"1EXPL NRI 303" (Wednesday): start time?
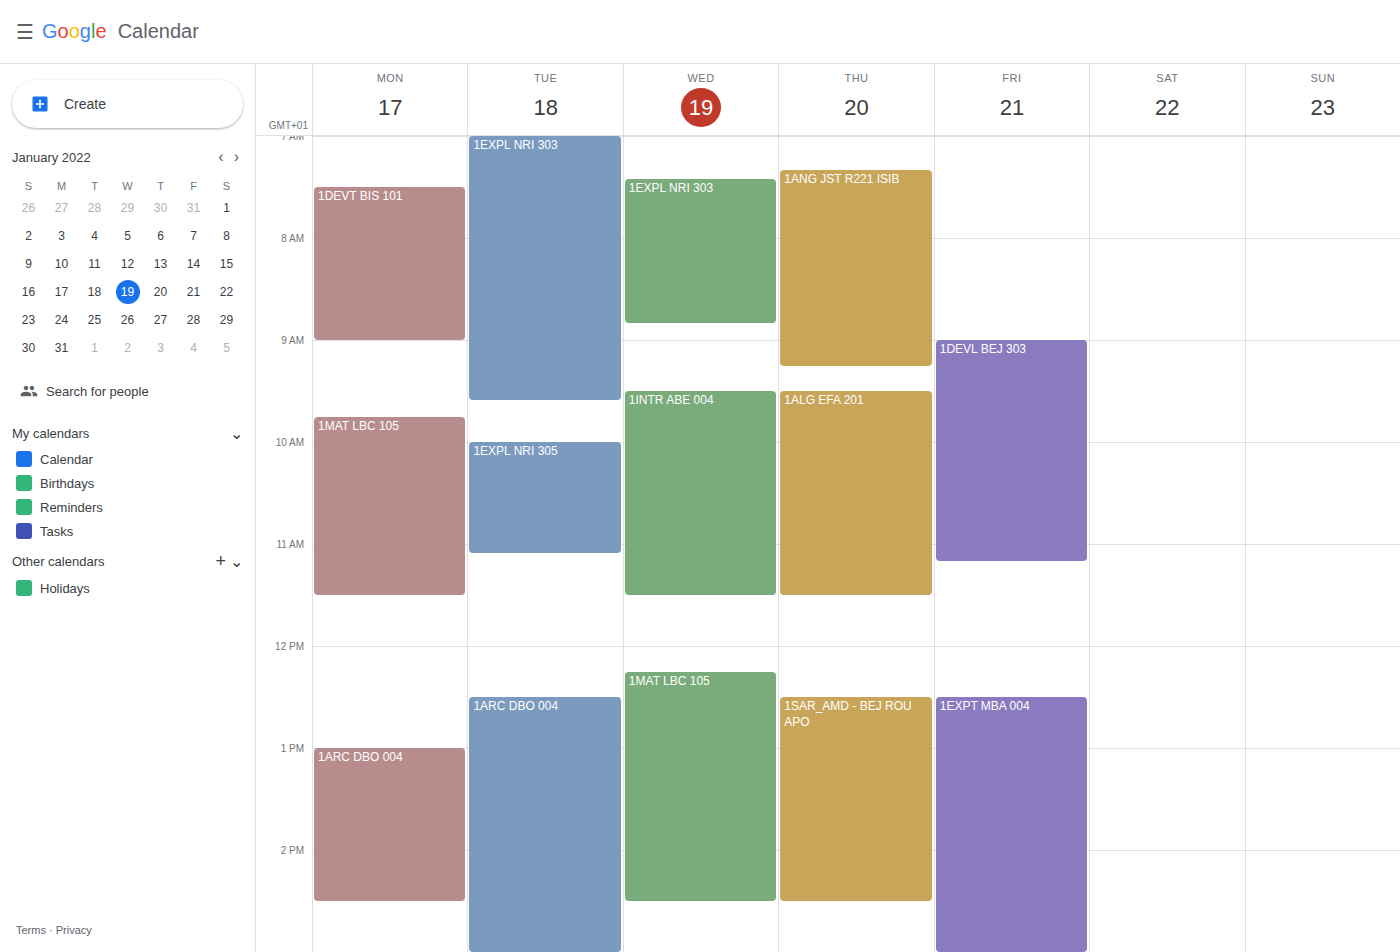
7:25 AM